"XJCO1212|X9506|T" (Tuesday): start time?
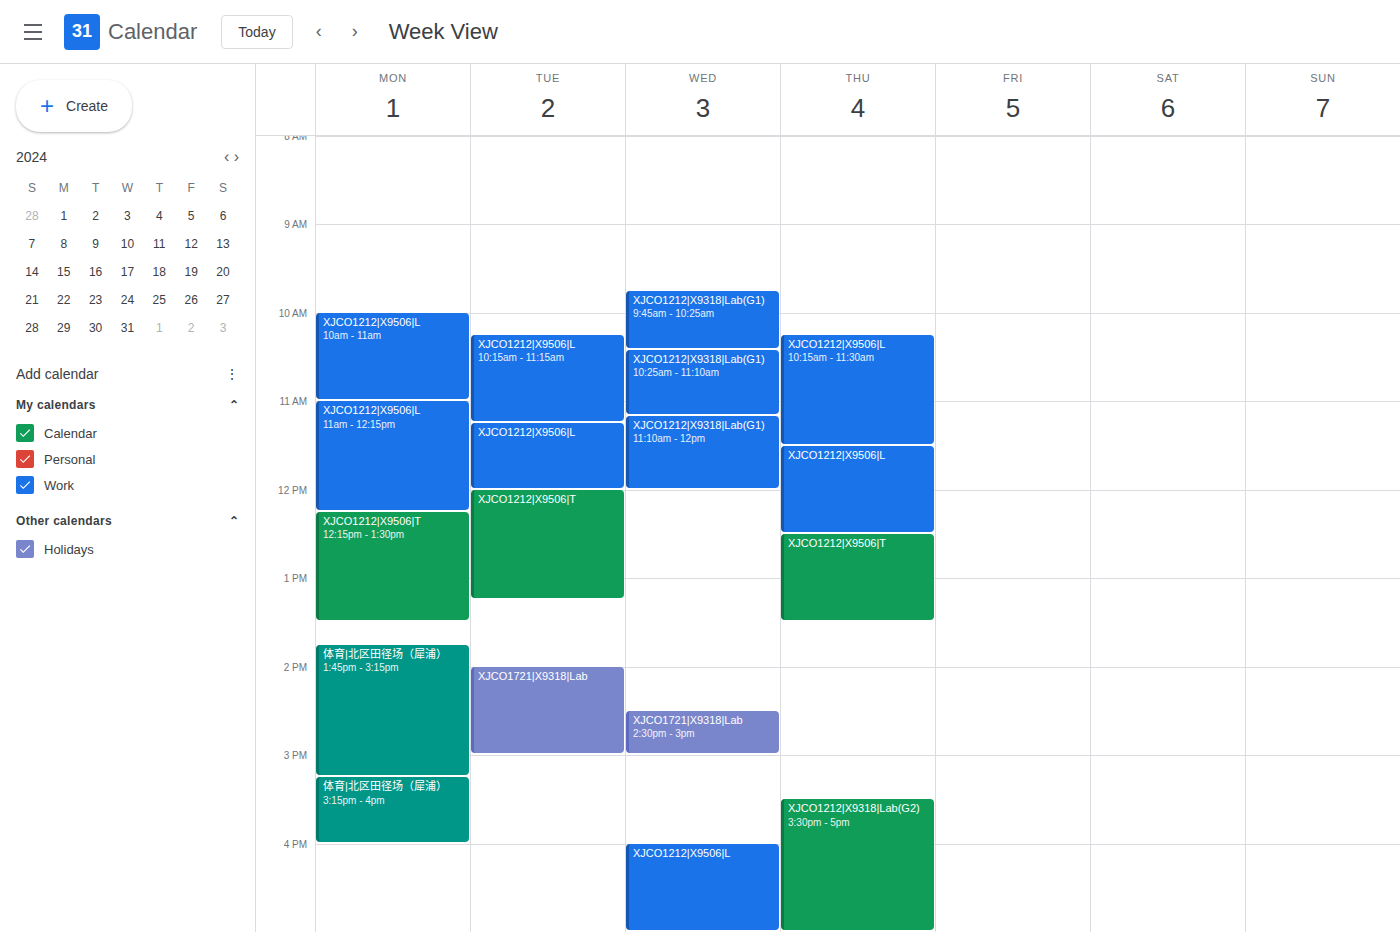
12:00 PM